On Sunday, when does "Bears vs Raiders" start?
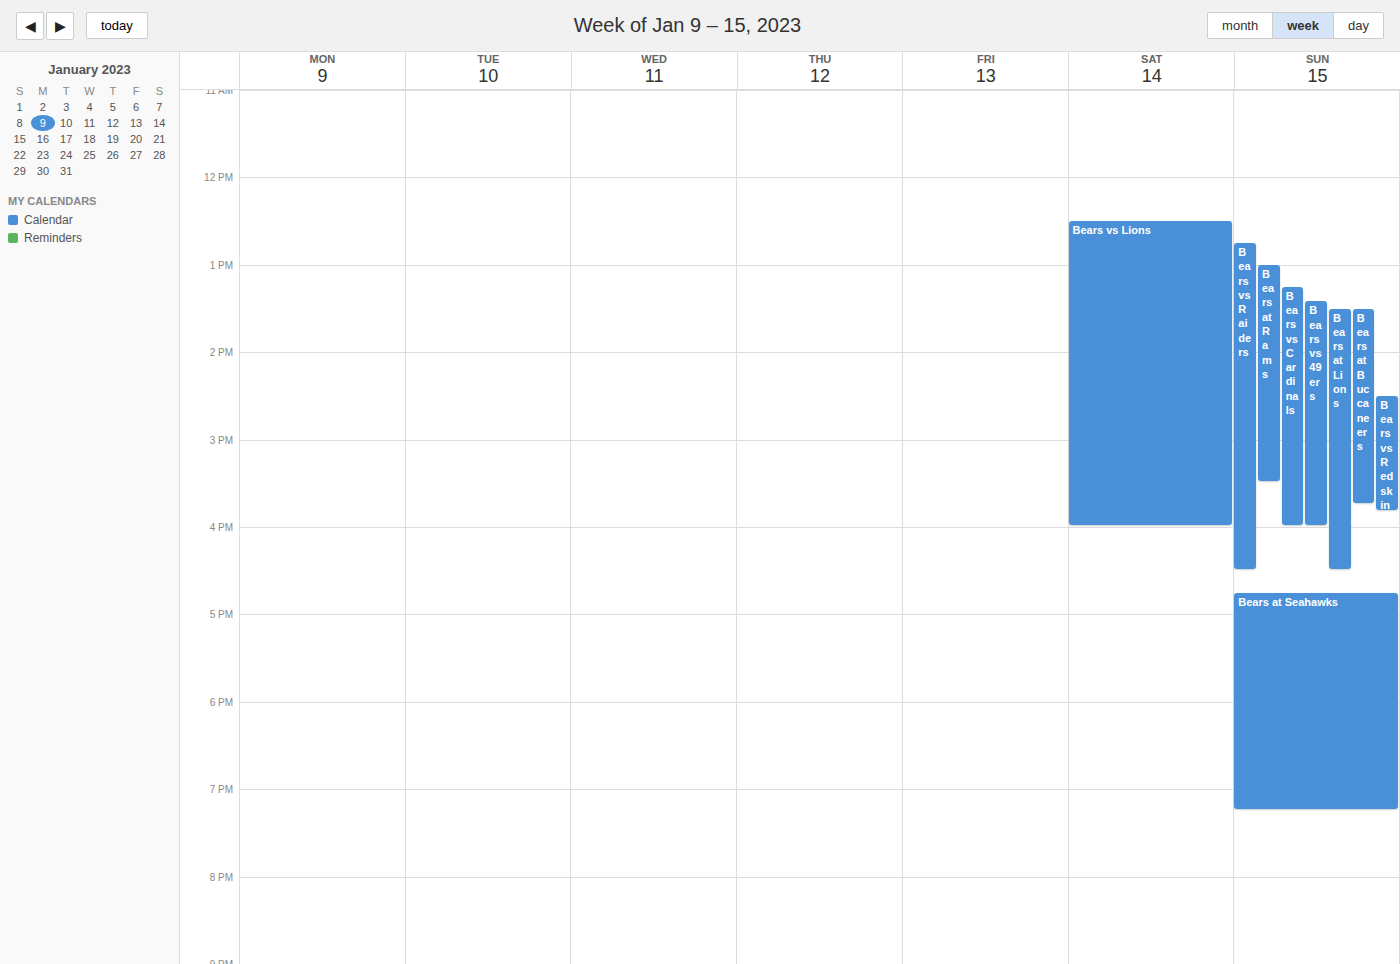
12:45